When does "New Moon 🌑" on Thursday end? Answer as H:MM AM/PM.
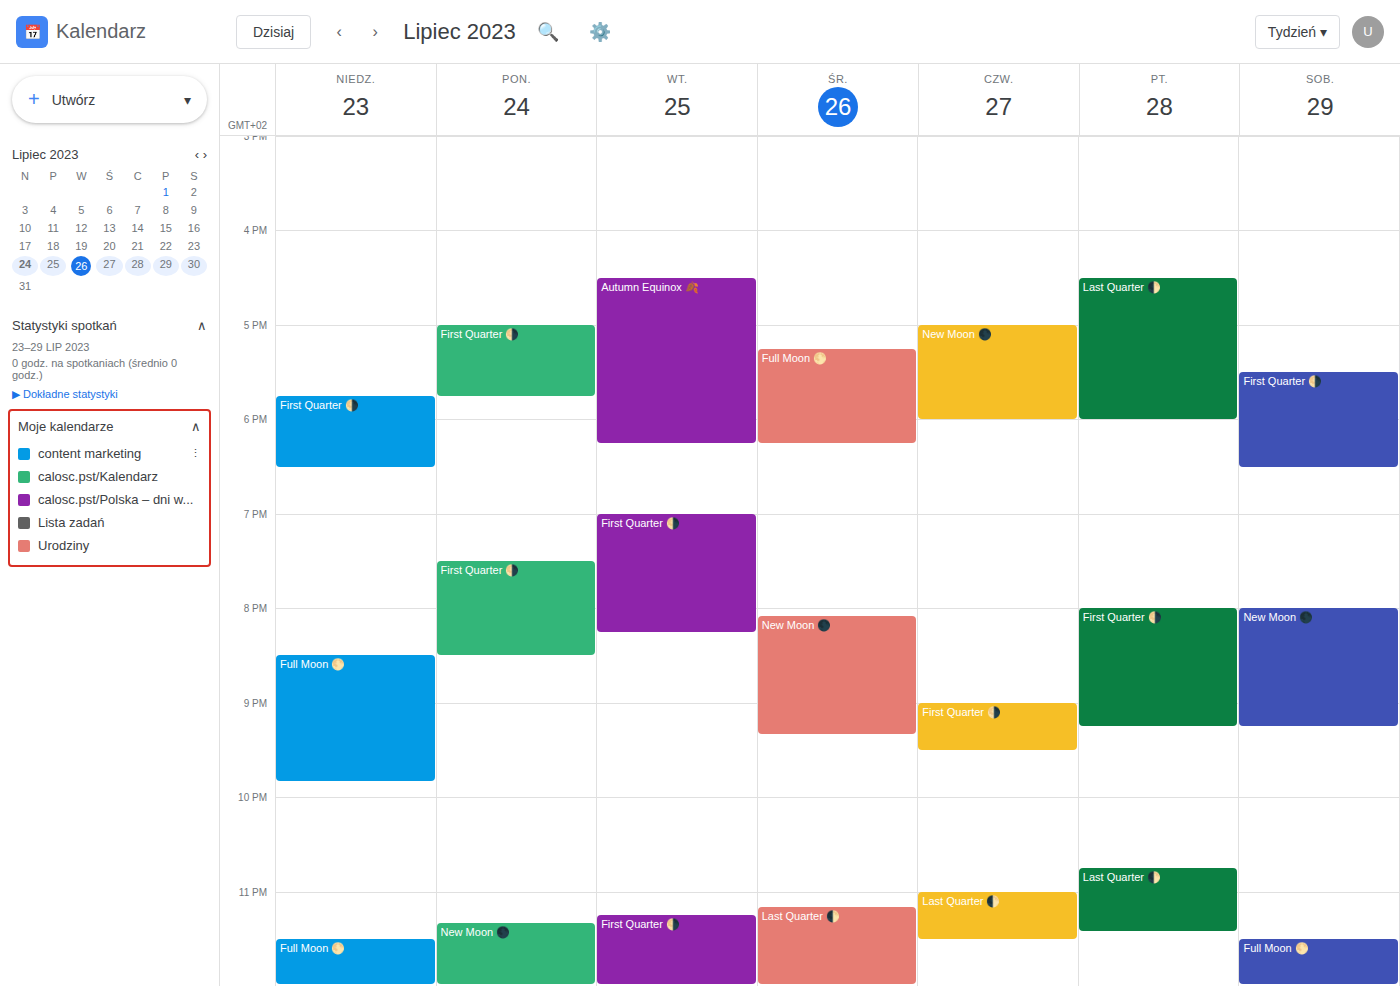
6:00 PM